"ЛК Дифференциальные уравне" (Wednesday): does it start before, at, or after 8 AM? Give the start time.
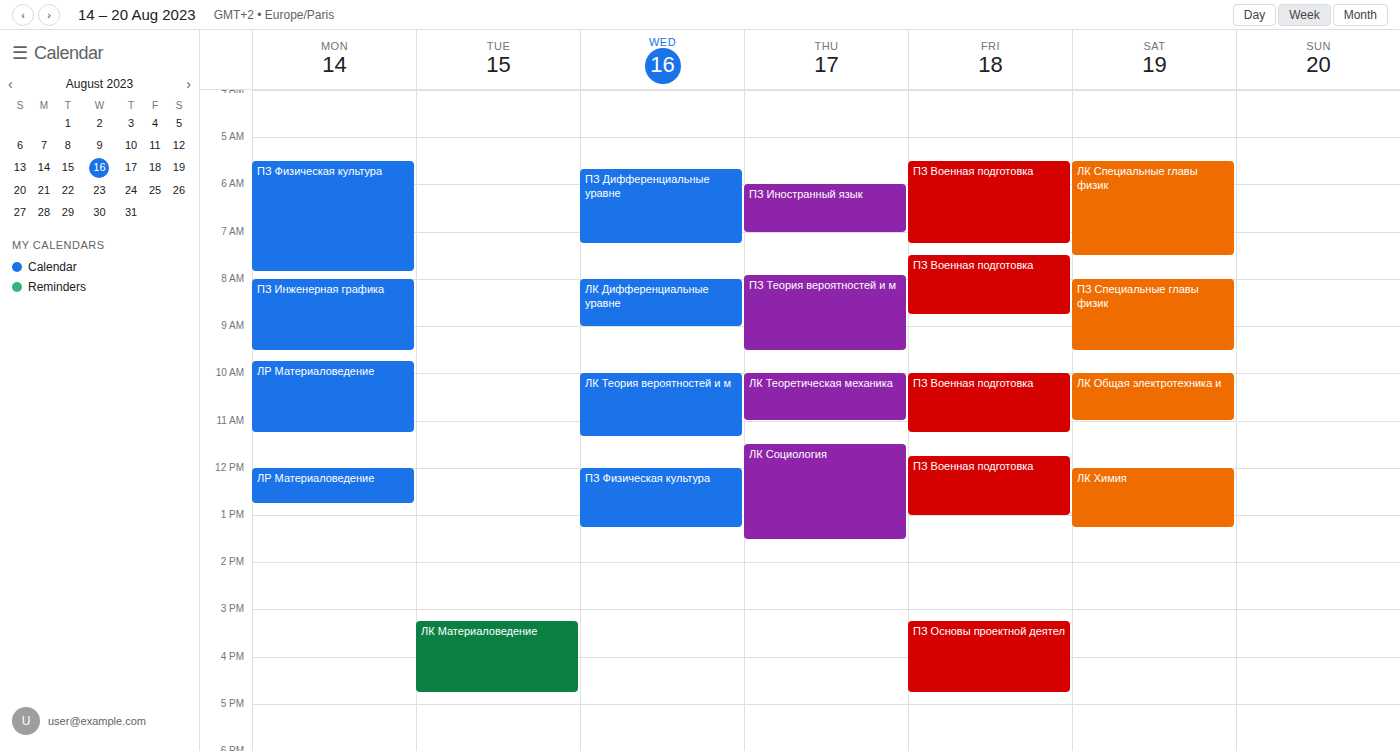
8:00 AM -- exactly at 8 AM, on the 8 AM line.